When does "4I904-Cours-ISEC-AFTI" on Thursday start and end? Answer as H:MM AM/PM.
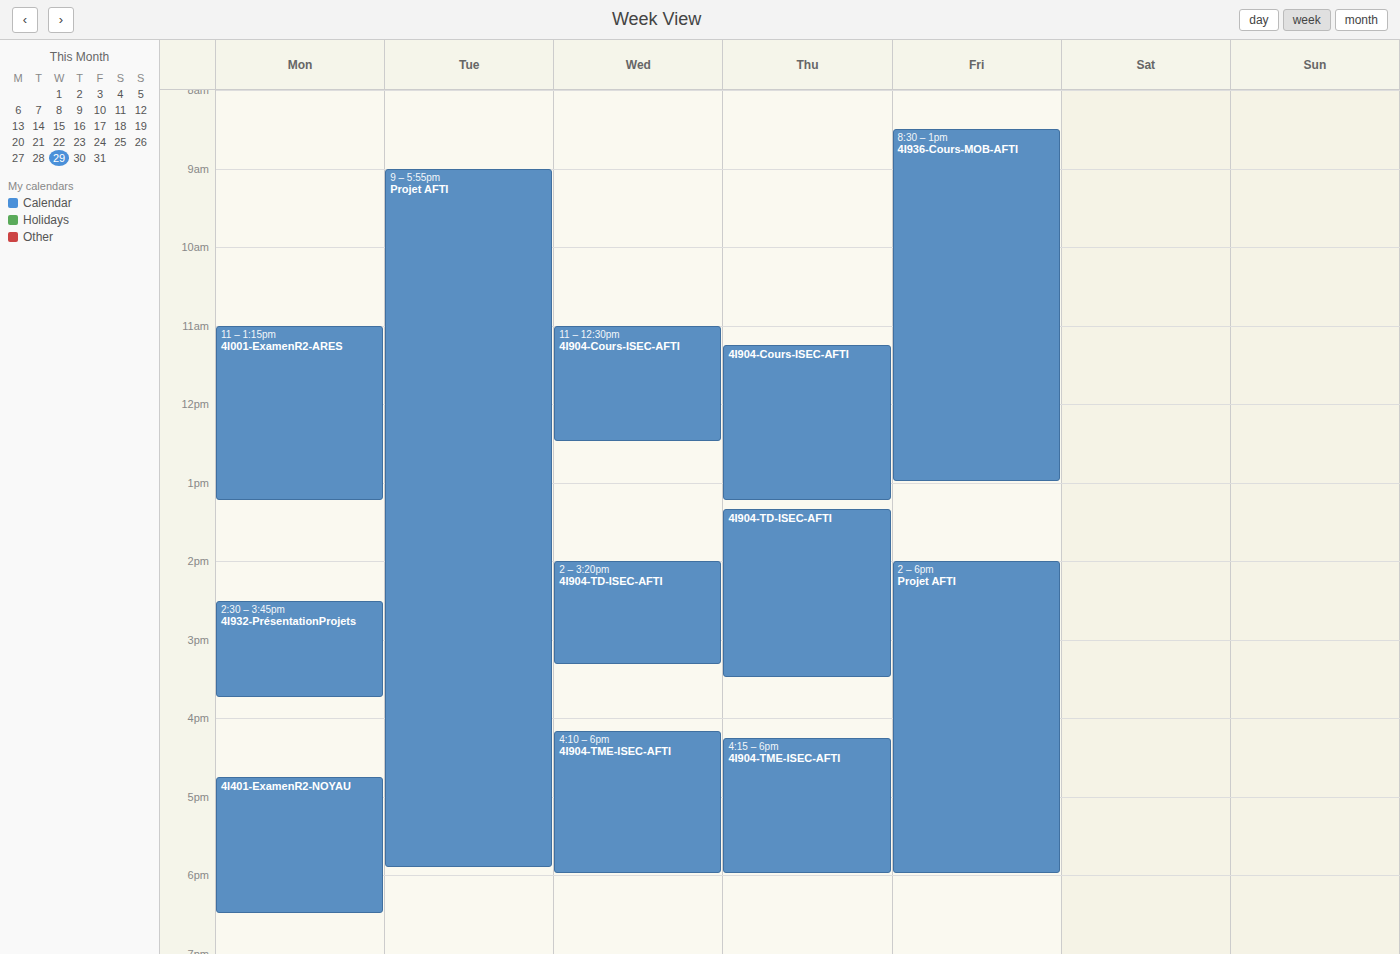
11:15 AM to 1:15 PM